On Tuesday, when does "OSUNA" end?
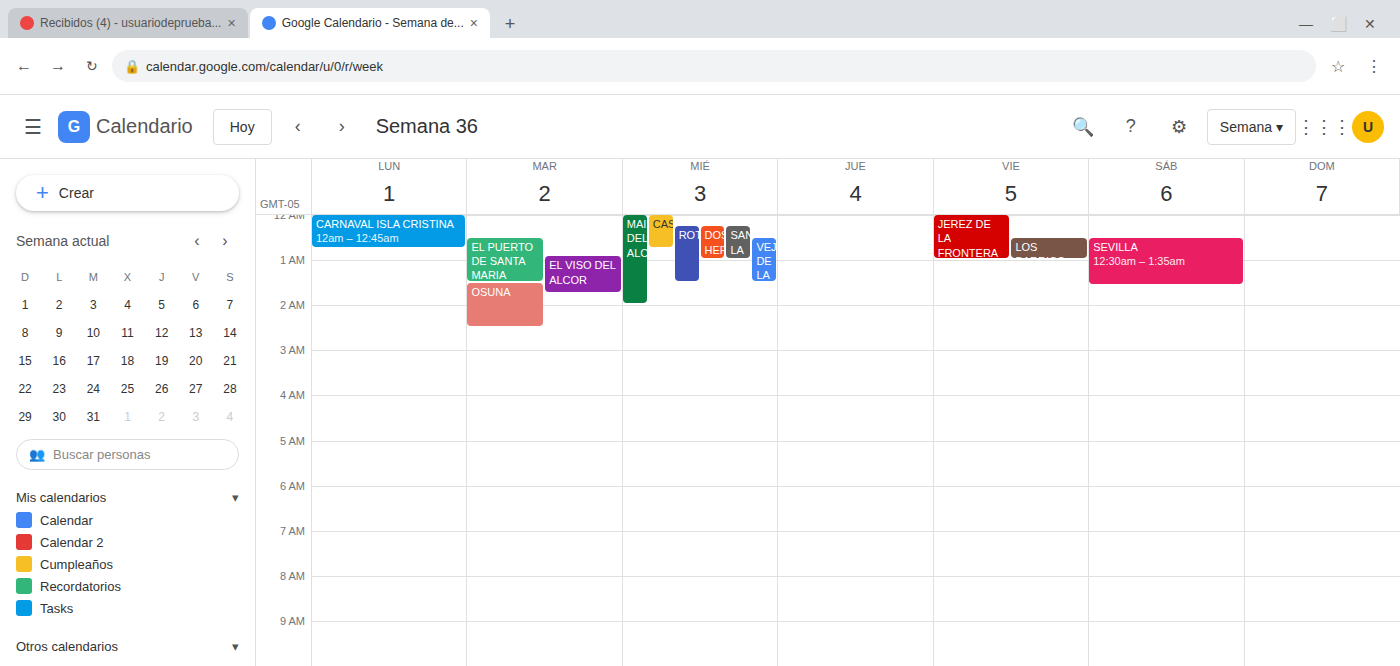
2:30 AM